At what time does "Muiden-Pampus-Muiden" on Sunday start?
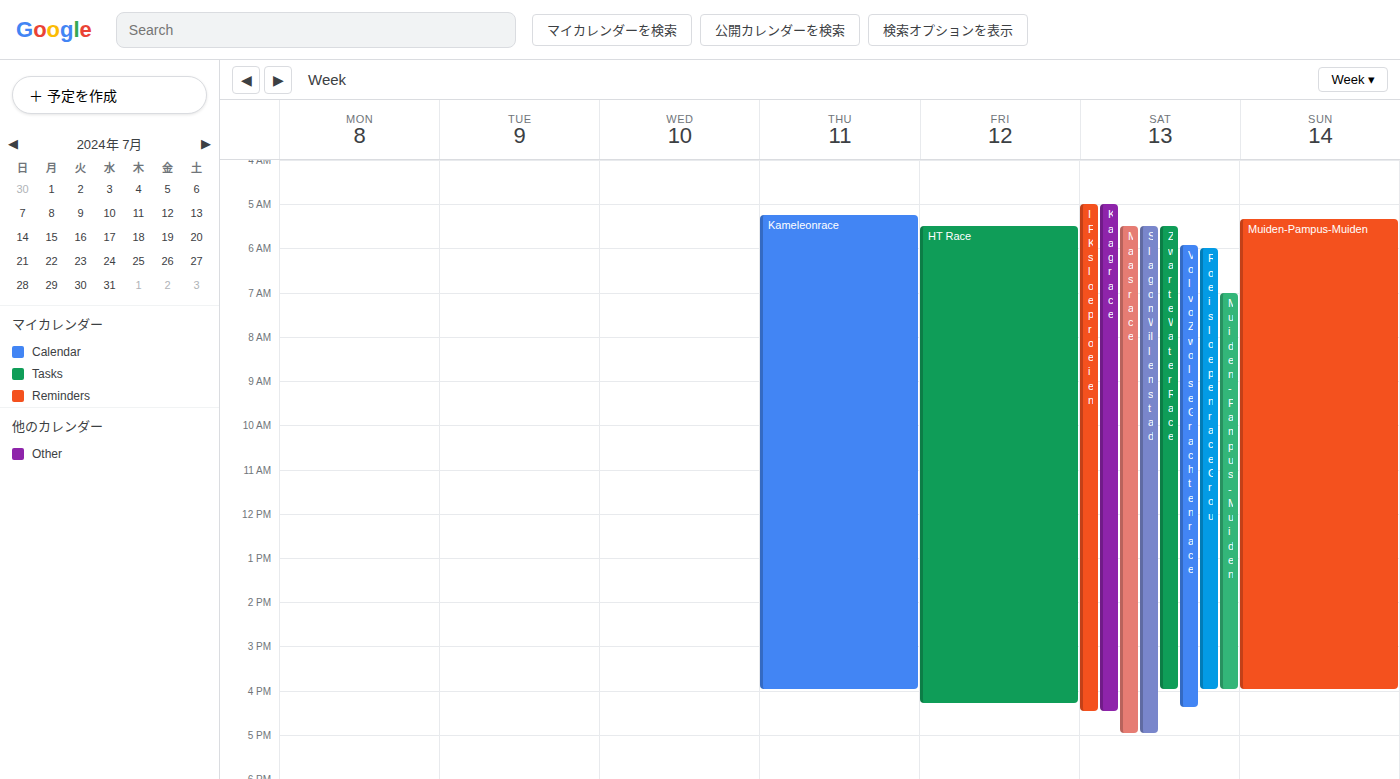
5:20 AM